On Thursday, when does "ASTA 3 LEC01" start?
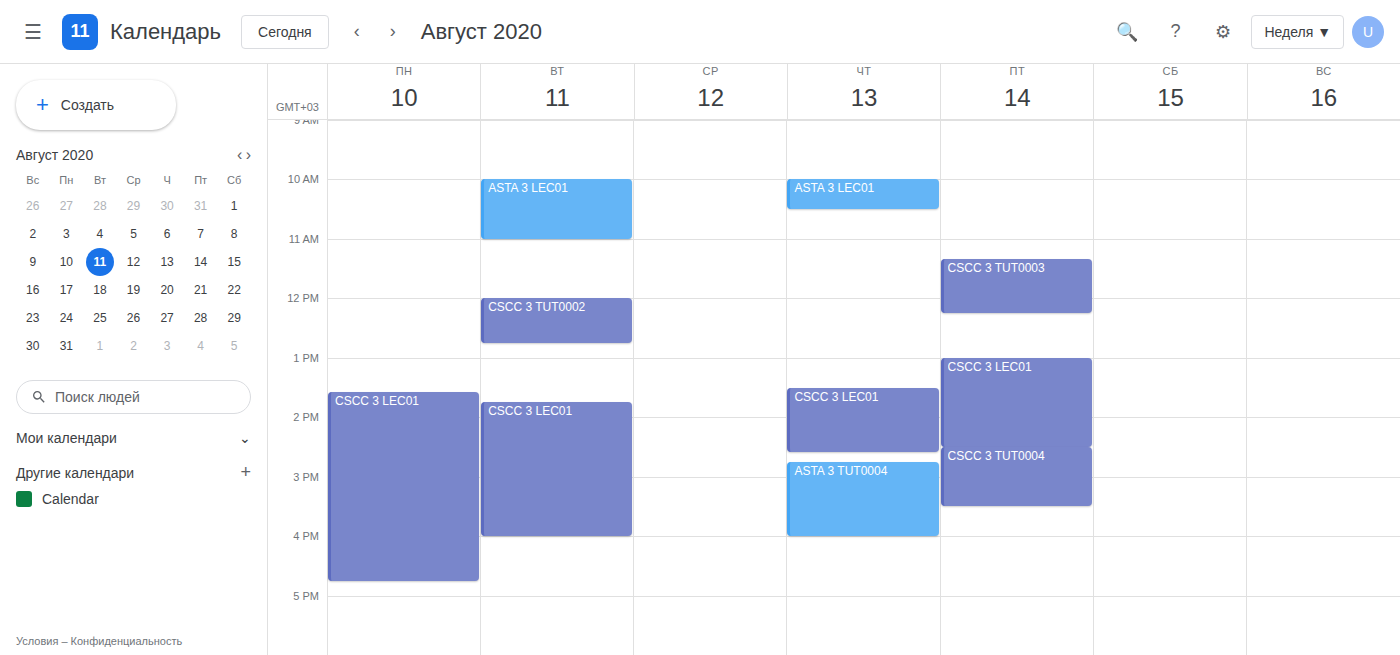
10:00 AM